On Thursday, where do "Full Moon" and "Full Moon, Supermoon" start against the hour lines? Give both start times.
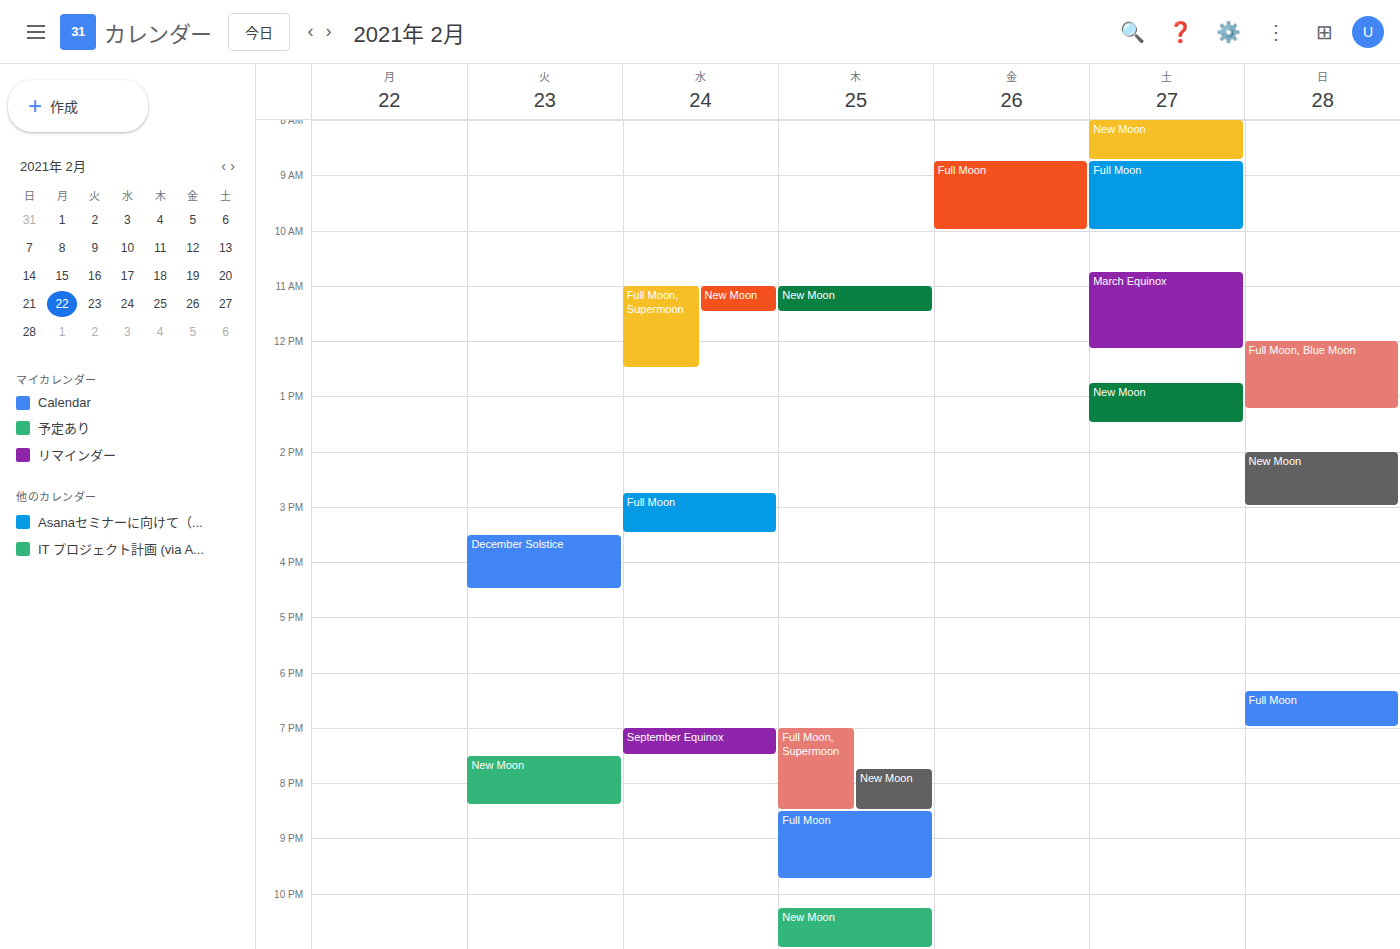
"Full Moon": 8:30 PM, halfway between the 8 PM and 9 PM lines. "Full Moon, Supermoon": 7:00 PM, exactly on the 7 PM line.